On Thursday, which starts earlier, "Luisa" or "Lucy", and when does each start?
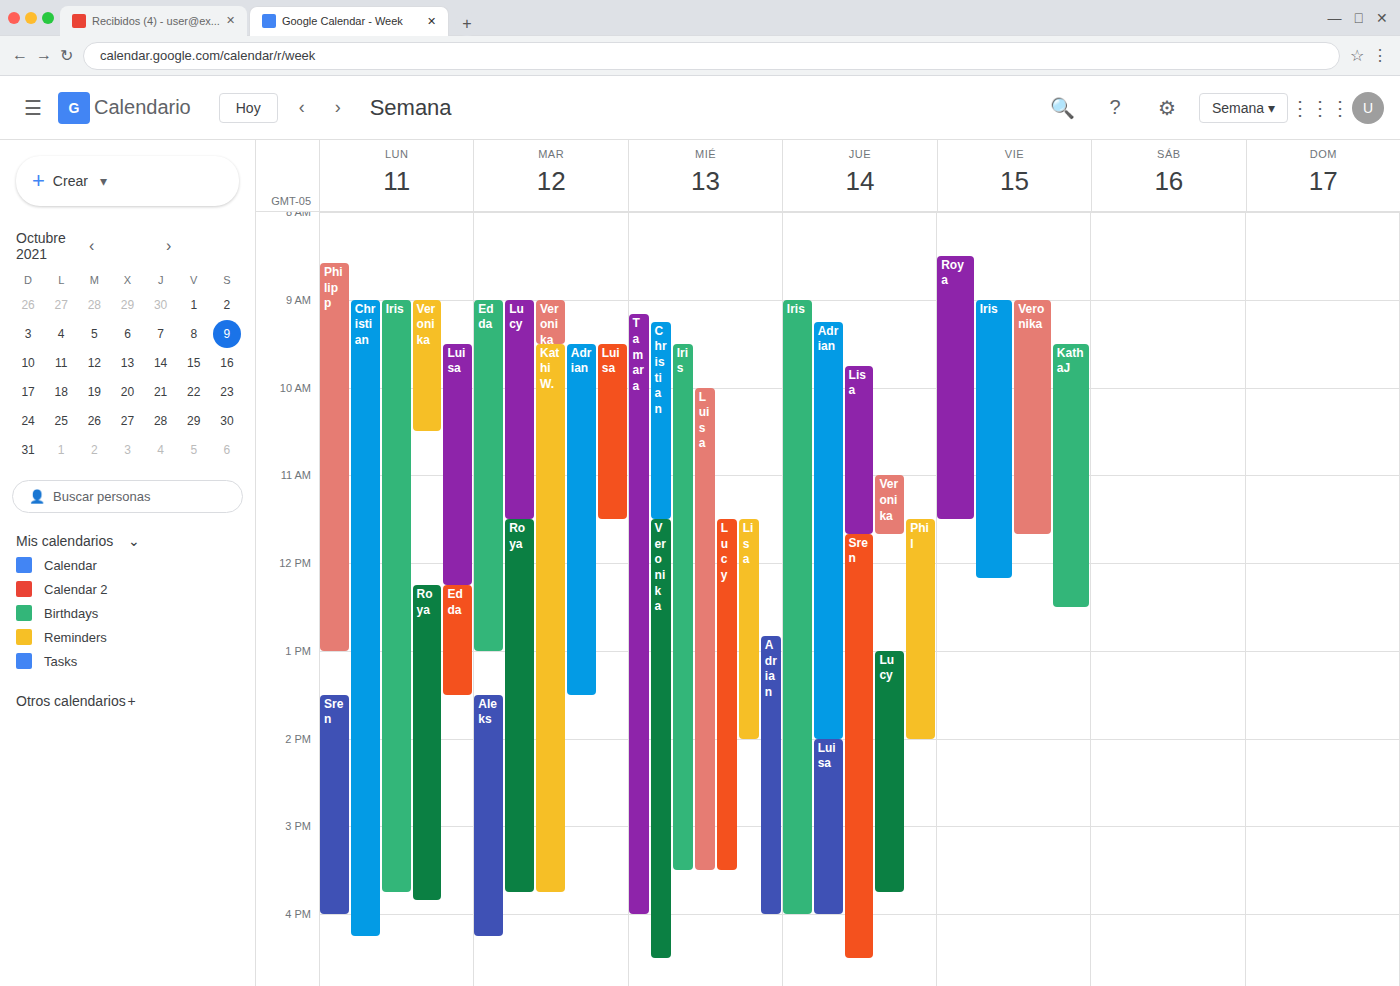
"Lucy" 1:00 PM; "Luisa" 2:00 PM.